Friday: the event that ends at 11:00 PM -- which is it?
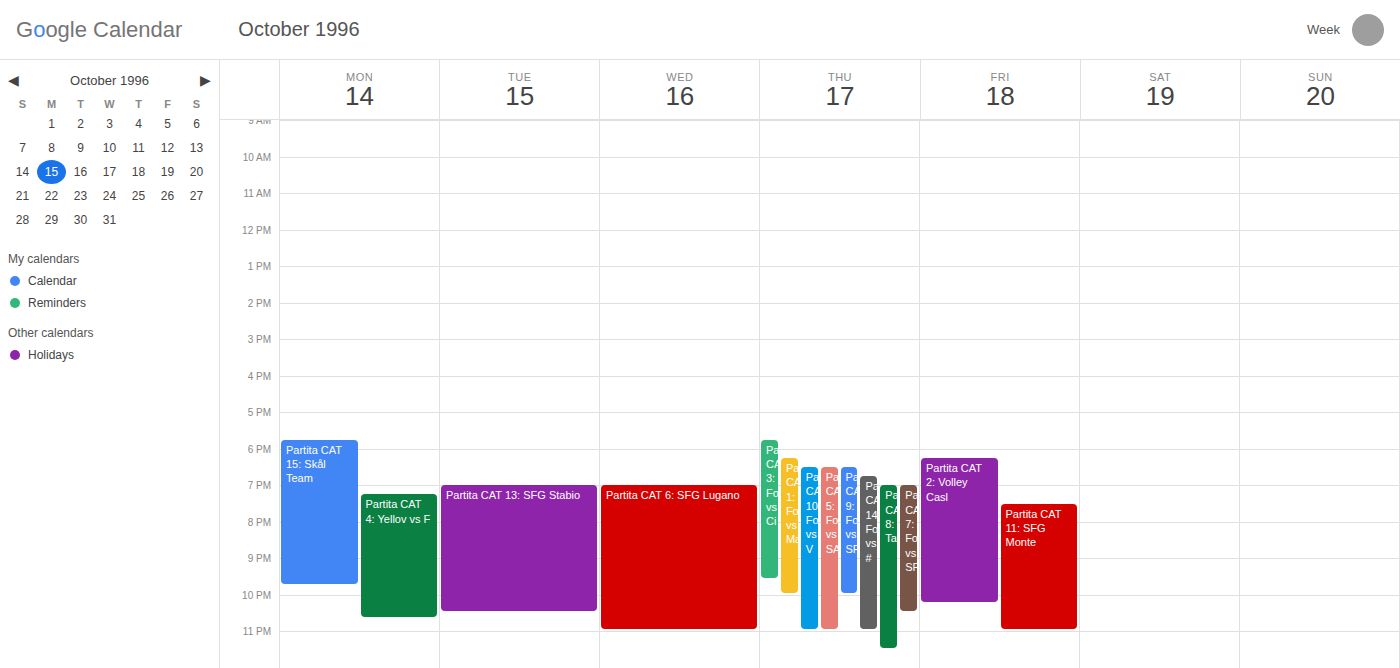
"Partita CAT 11: SFG Monte"